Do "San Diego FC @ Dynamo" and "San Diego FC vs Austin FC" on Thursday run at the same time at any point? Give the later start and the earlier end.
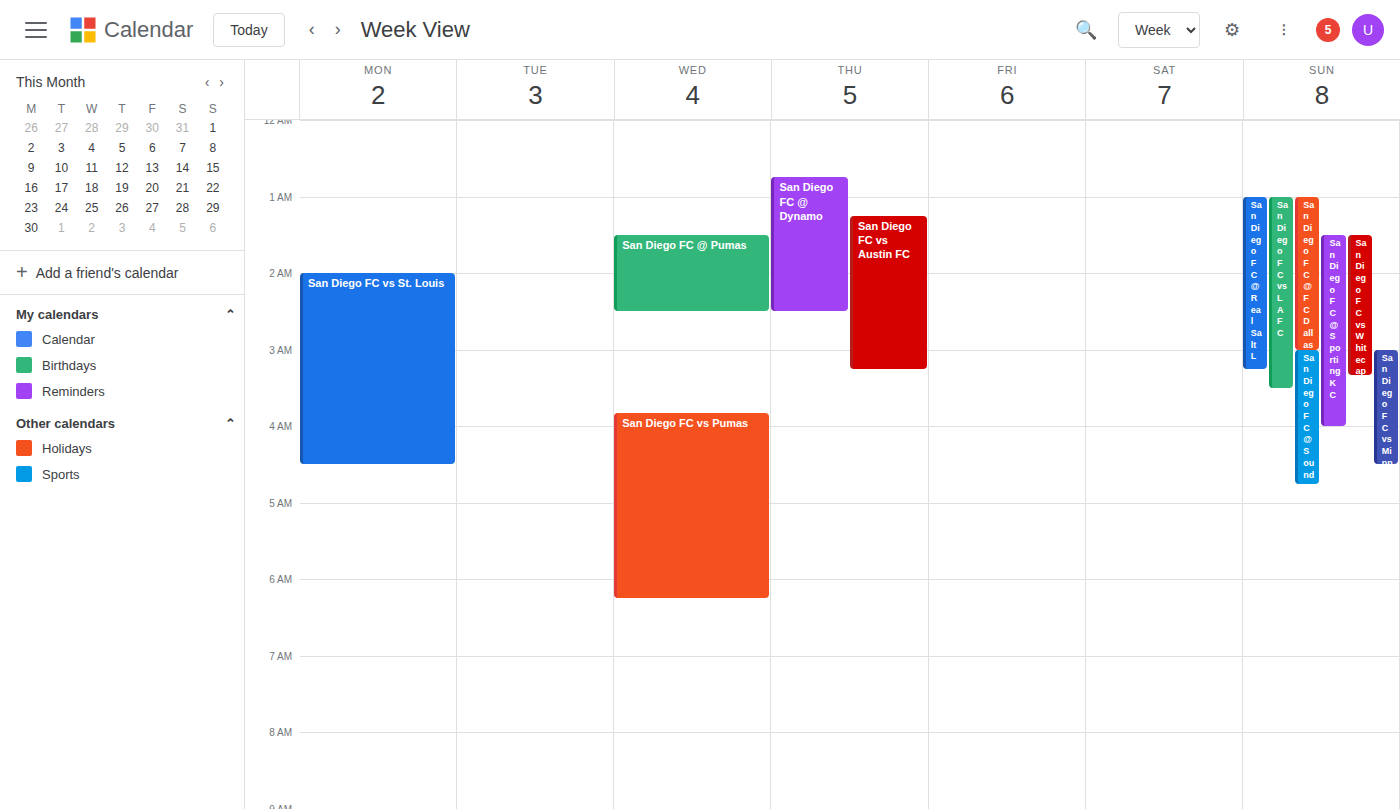
"San Diego FC vs Austin FC" starts at 1:15 AM, before "San Diego FC @ Dynamo" ends at 2:30 AM -- they overlap.